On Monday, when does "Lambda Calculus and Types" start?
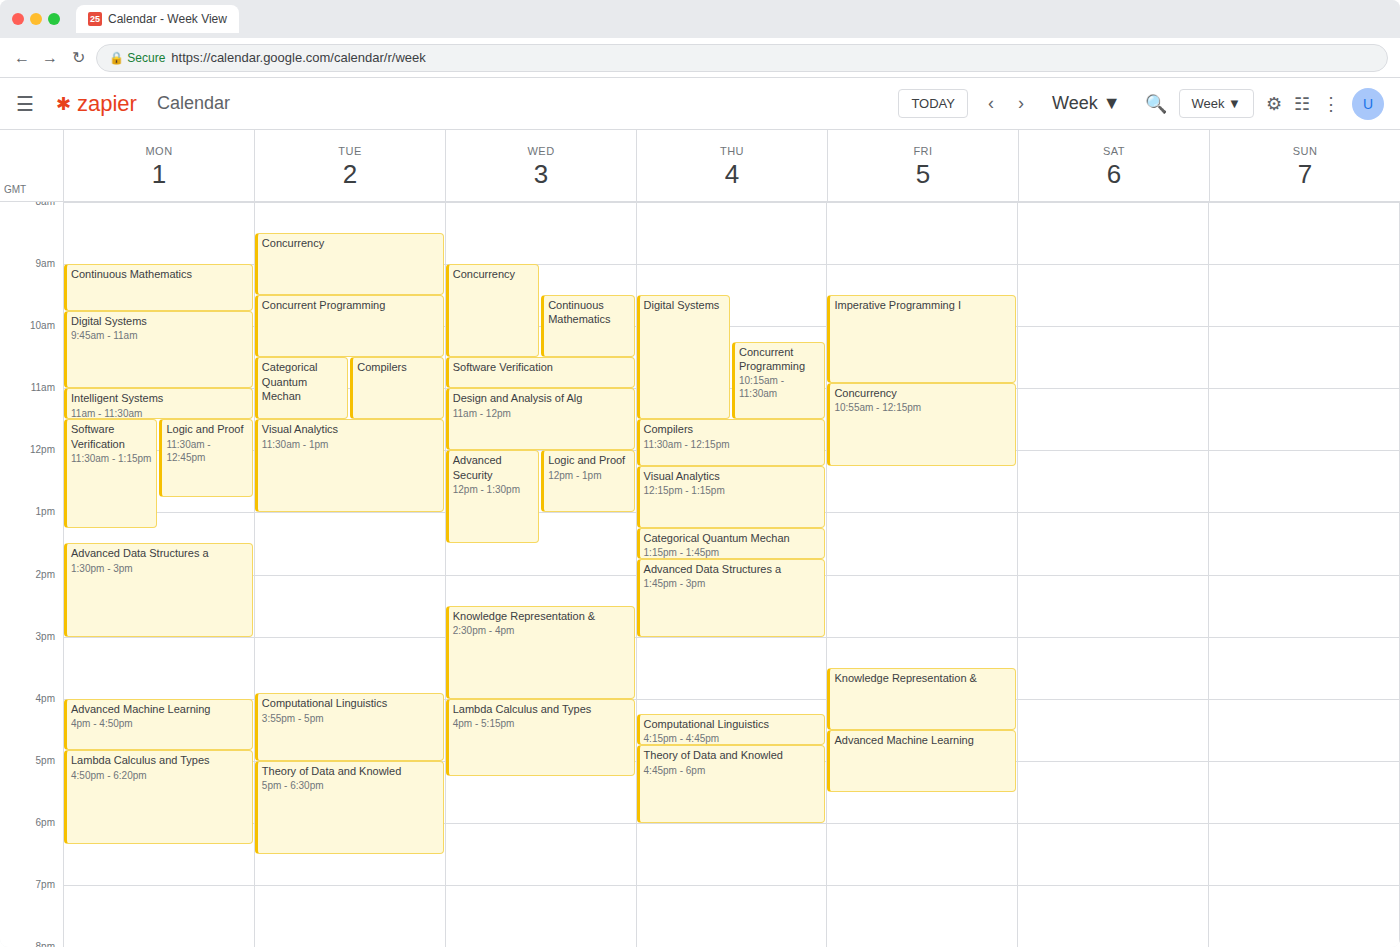
4:50 PM